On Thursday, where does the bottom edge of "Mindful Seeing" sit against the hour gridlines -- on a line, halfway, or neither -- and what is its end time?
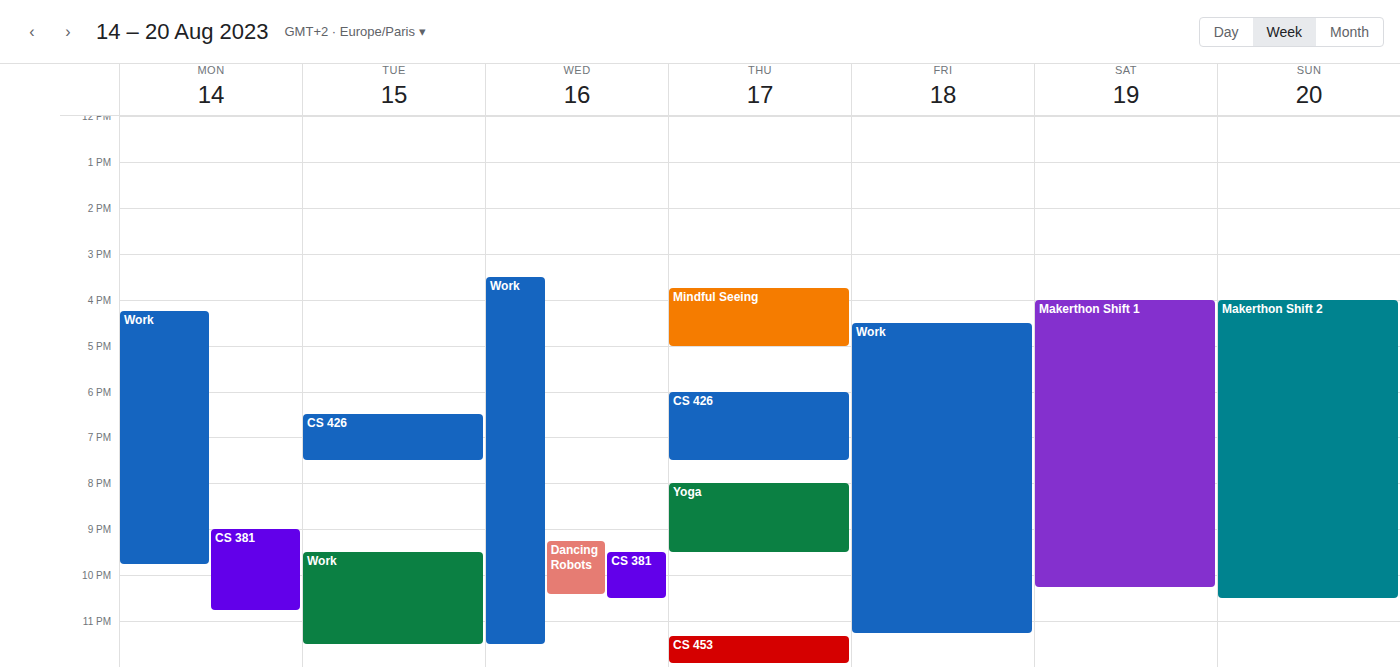
5:00 PM -- exactly on the 5 PM line.